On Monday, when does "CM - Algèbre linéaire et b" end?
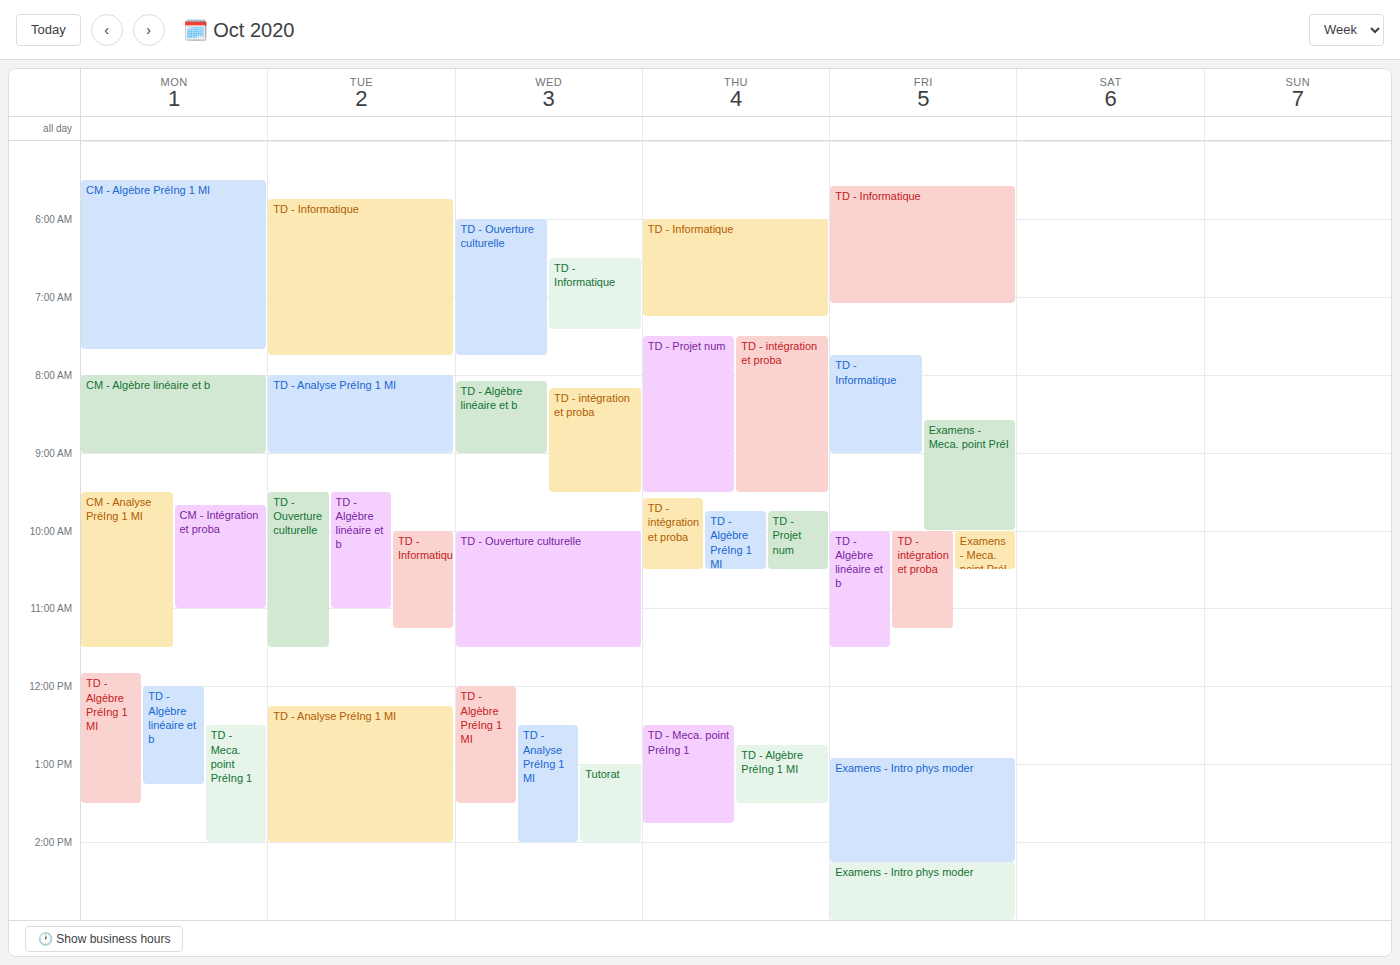
9:00 AM